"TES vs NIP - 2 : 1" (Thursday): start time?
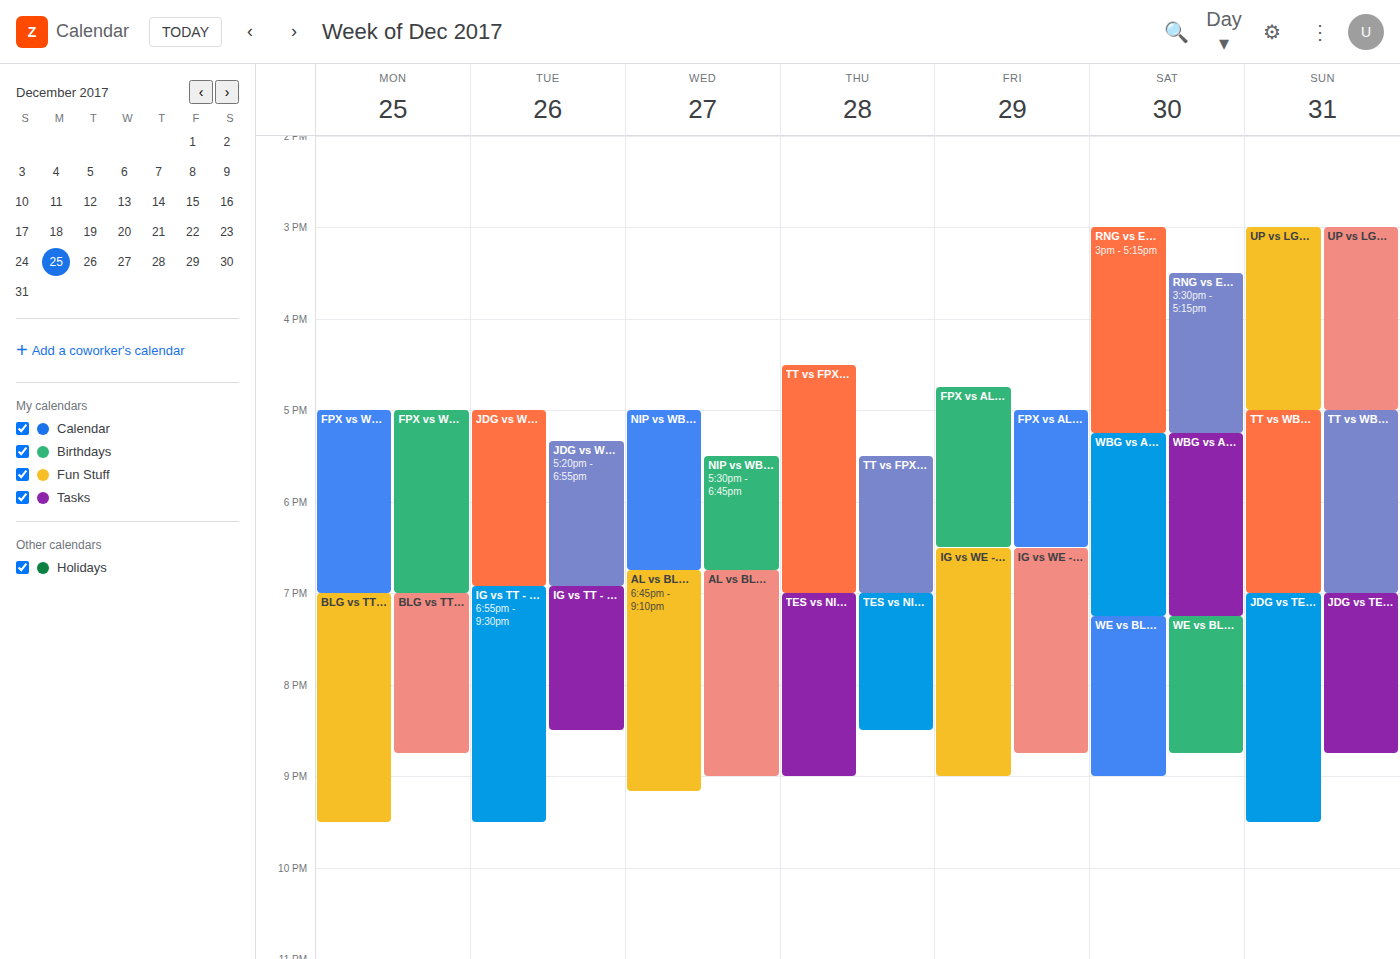
7:00 PM